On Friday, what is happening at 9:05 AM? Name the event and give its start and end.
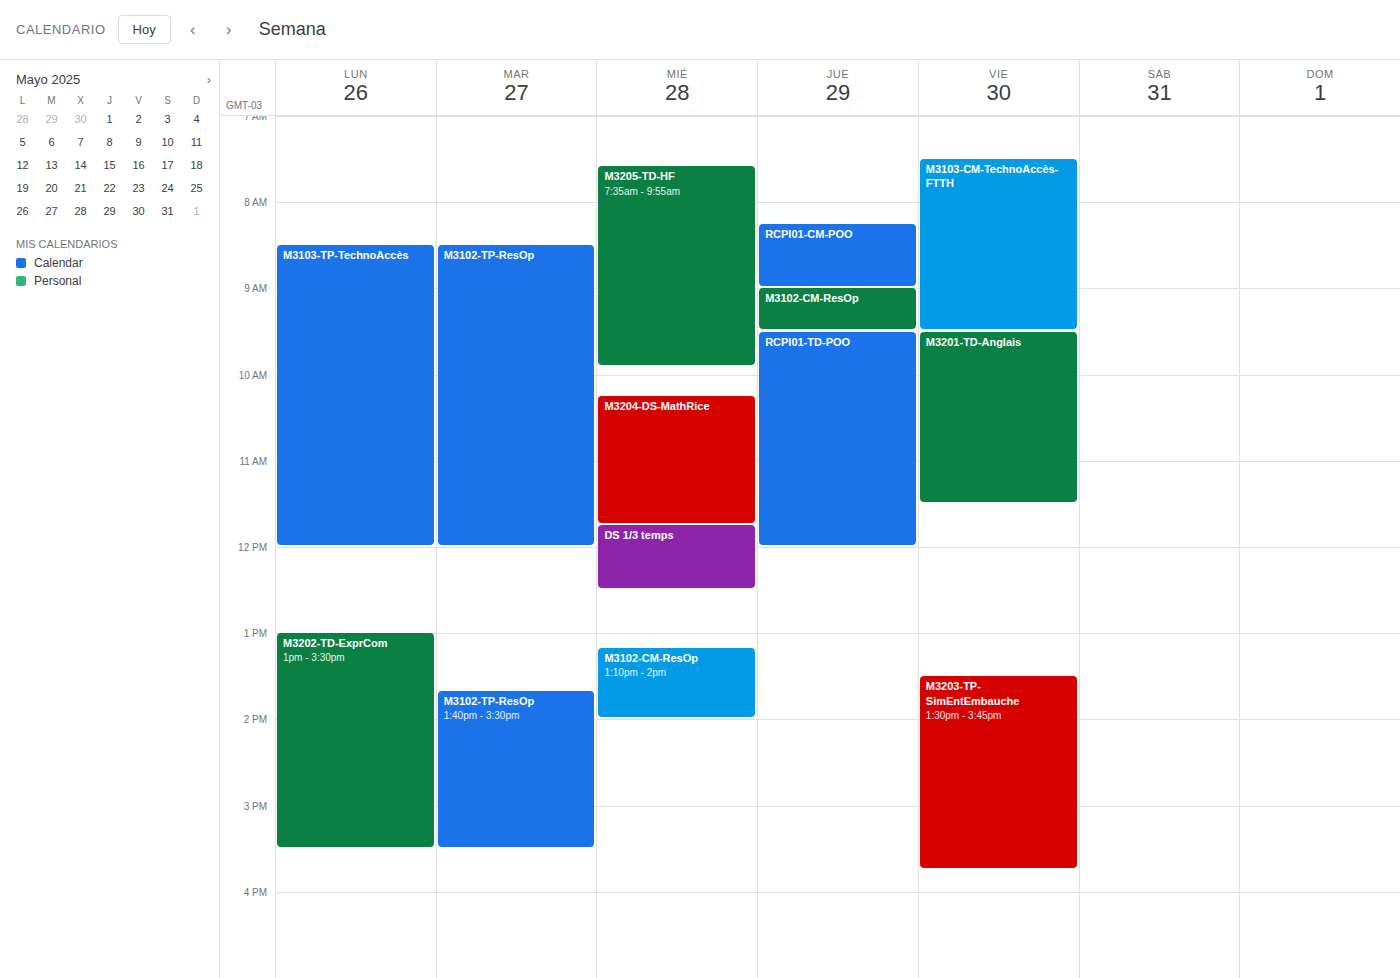
"M3103-CM-TechnoAccès-FTTH", 7:30 AM to 9:30 AM